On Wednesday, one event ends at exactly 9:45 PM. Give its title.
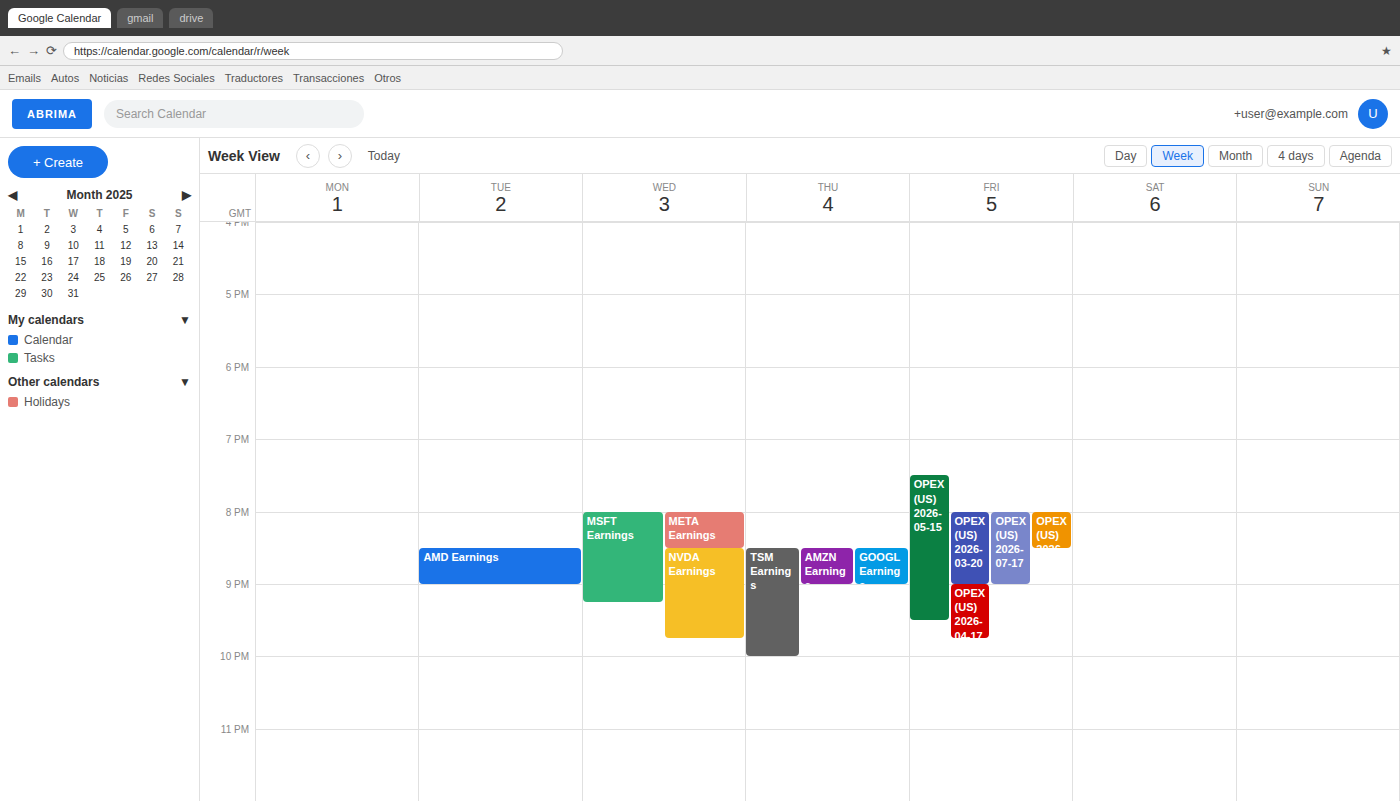
"NVDA Earnings"